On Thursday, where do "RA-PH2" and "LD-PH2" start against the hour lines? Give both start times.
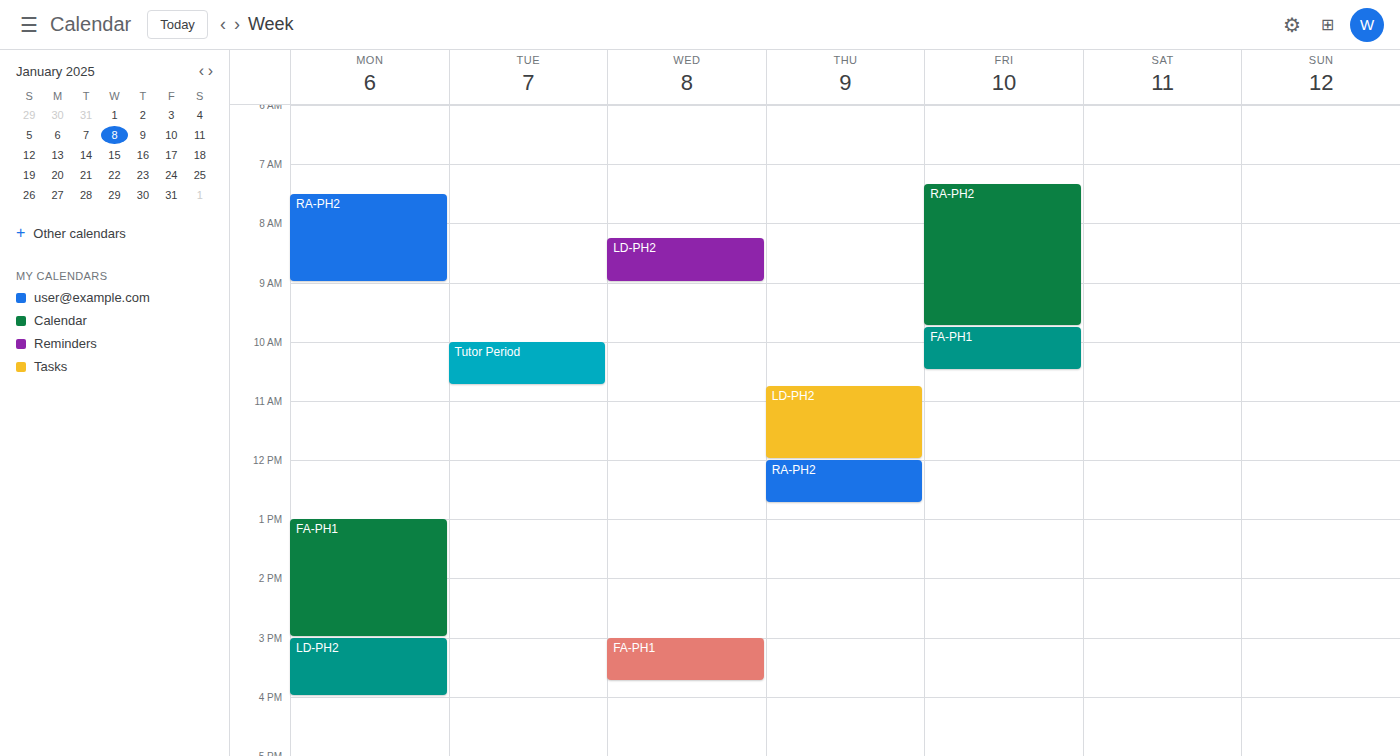
"RA-PH2": 12:00 PM, exactly on the 12 PM line. "LD-PH2": 10:45 AM, neither: three quarters of the way from the 10 AM line to the 11 AM line.